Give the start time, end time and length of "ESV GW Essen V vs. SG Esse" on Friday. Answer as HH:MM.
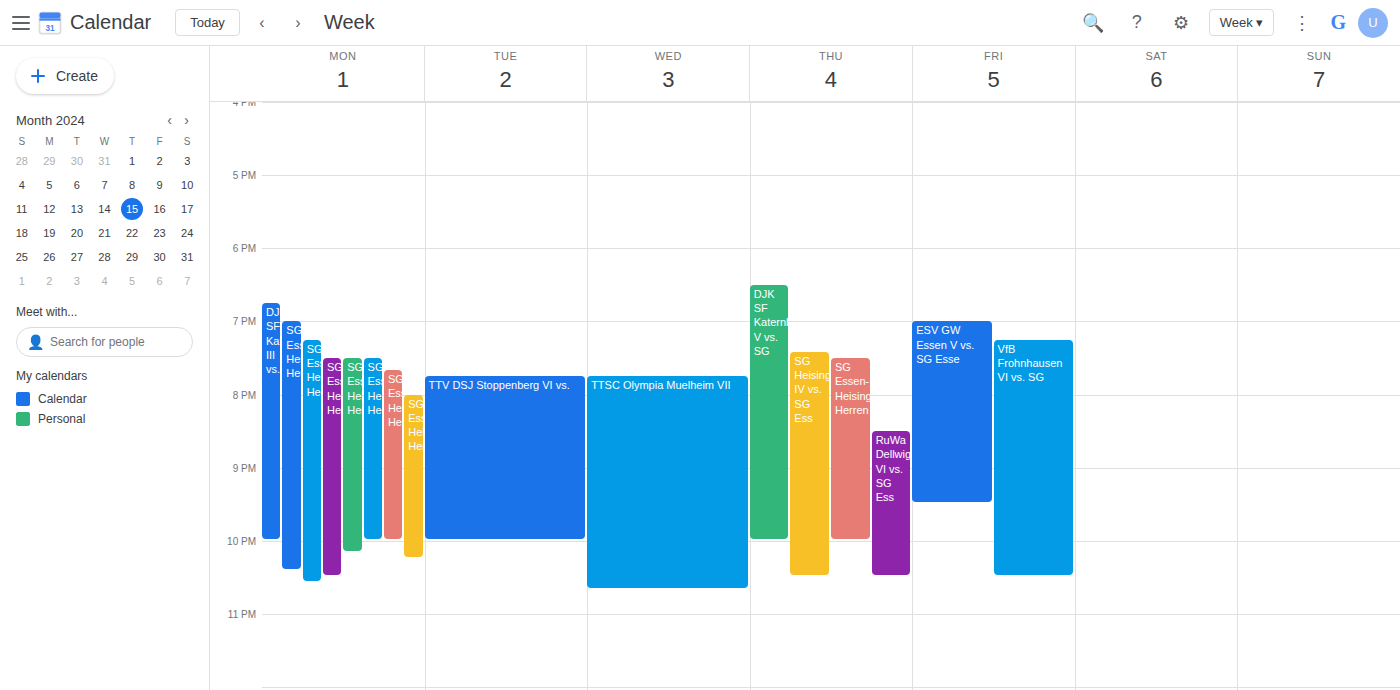
19:00 to 21:30, 2 hours 30 minutes